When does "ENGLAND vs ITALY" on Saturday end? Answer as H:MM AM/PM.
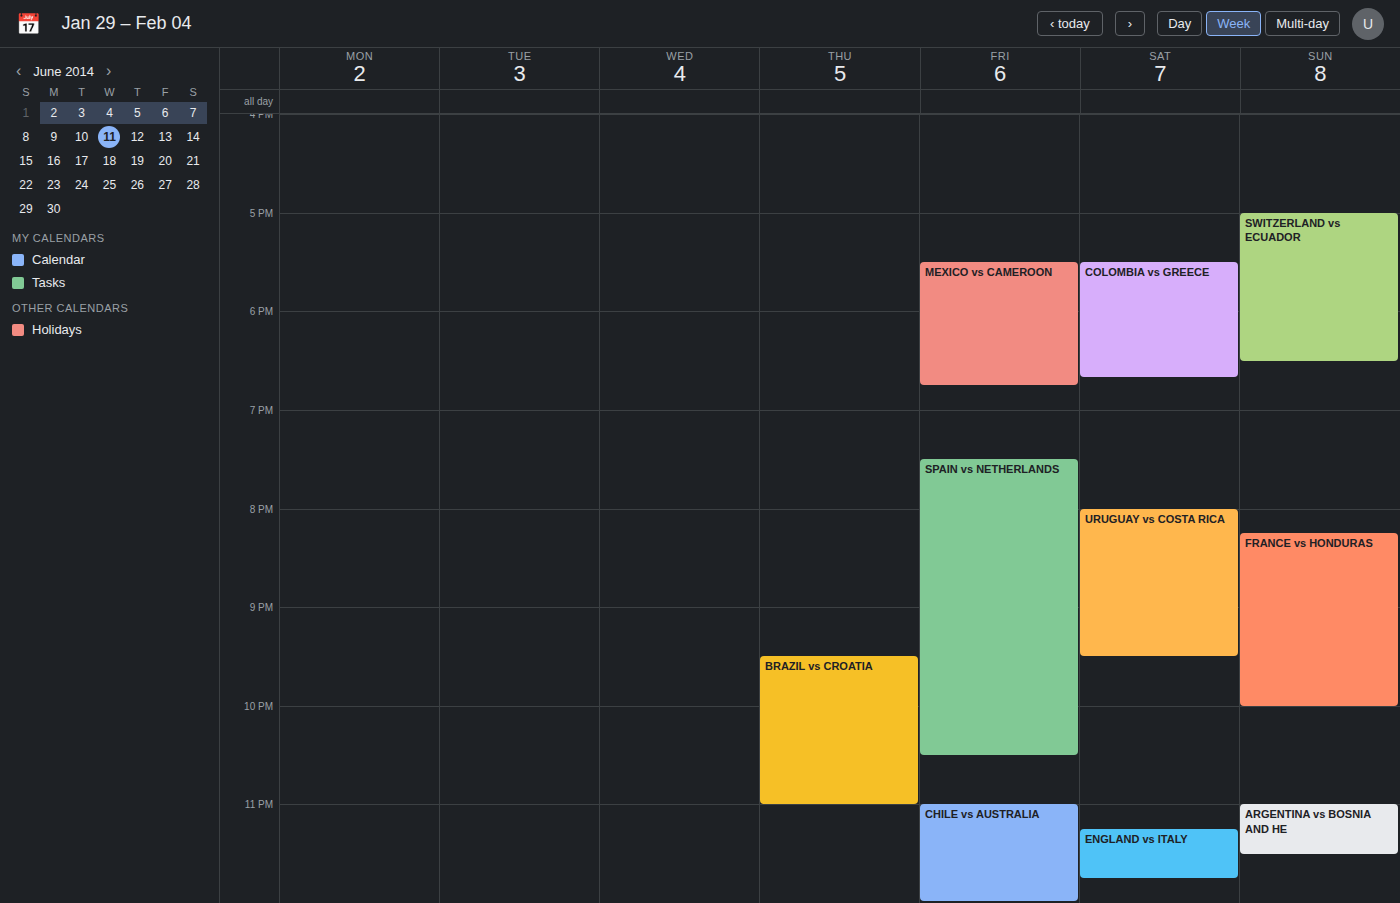
11:45 PM